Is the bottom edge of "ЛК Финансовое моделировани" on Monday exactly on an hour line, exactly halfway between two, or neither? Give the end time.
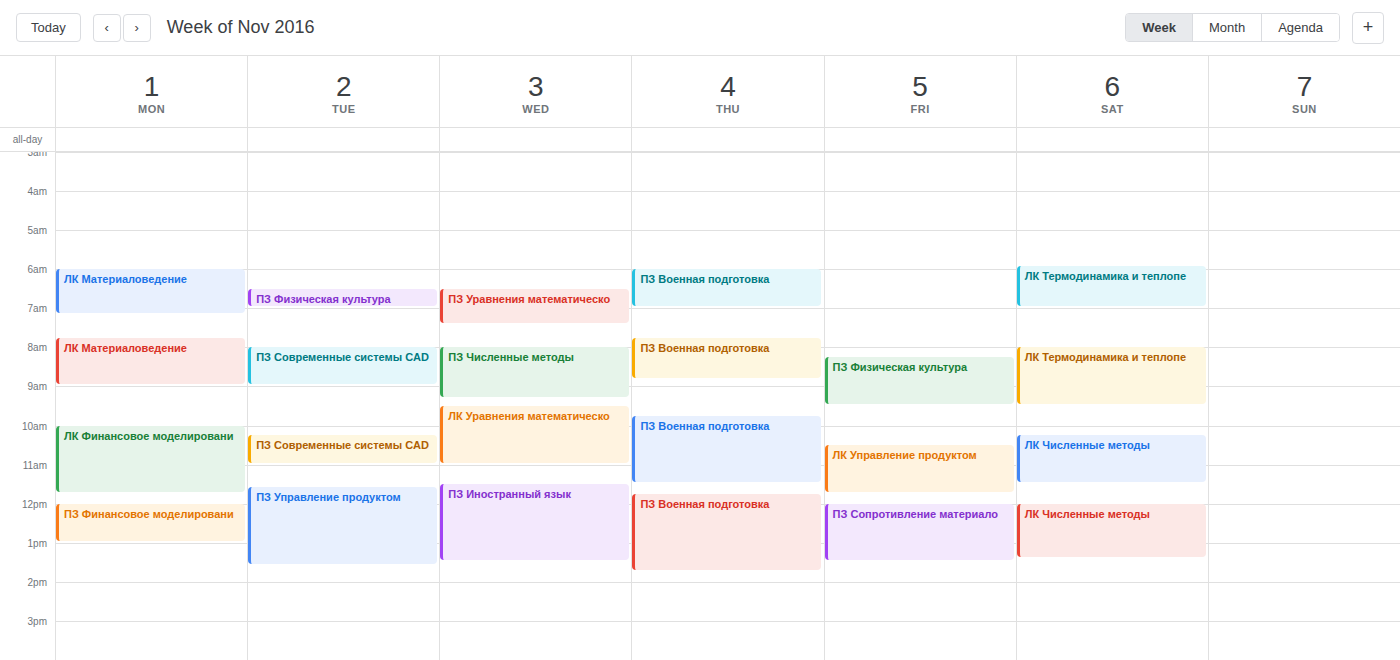
11:45 AM -- neither: three quarters of the way from the 11 AM line to the 12 PM line.